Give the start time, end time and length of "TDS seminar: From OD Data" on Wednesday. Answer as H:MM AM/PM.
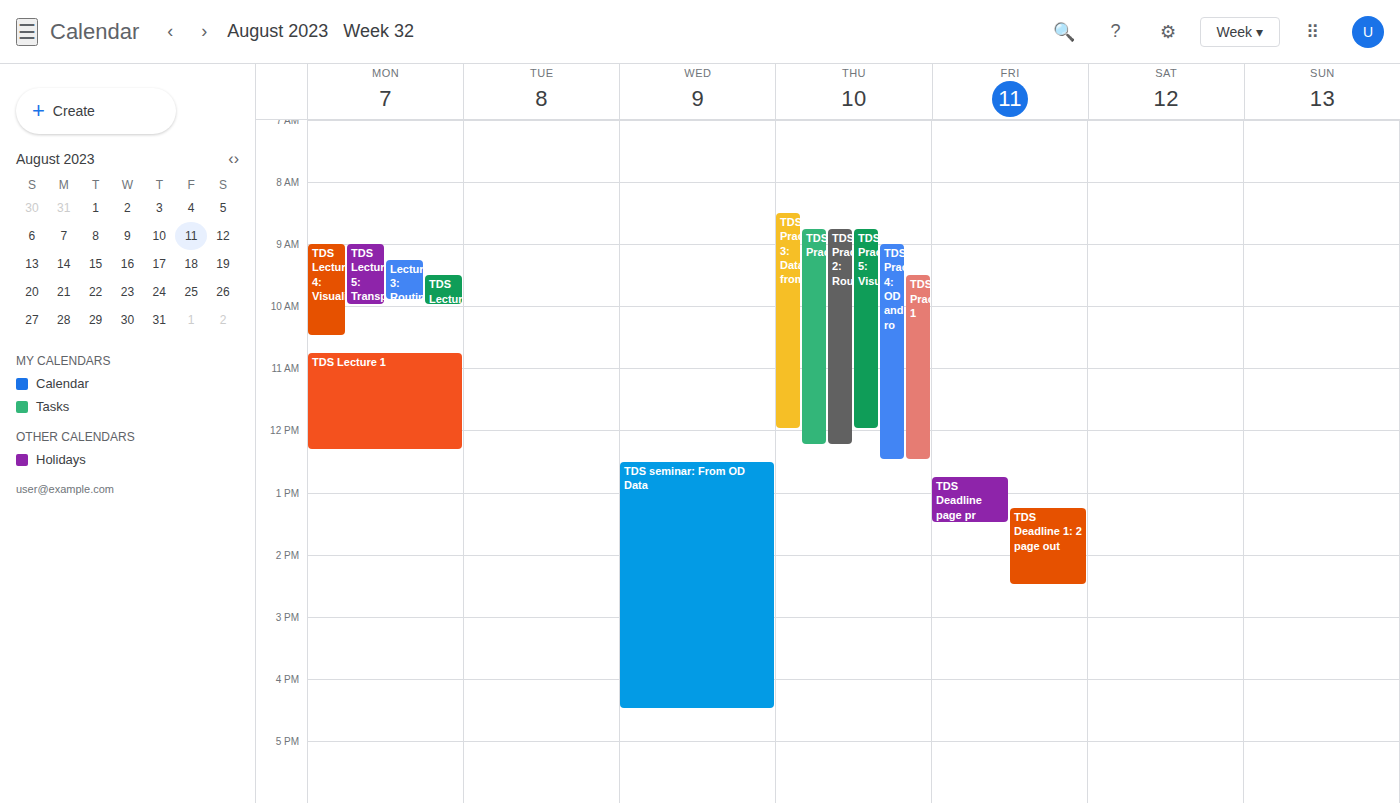
12:30 PM to 4:30 PM, 4 hours